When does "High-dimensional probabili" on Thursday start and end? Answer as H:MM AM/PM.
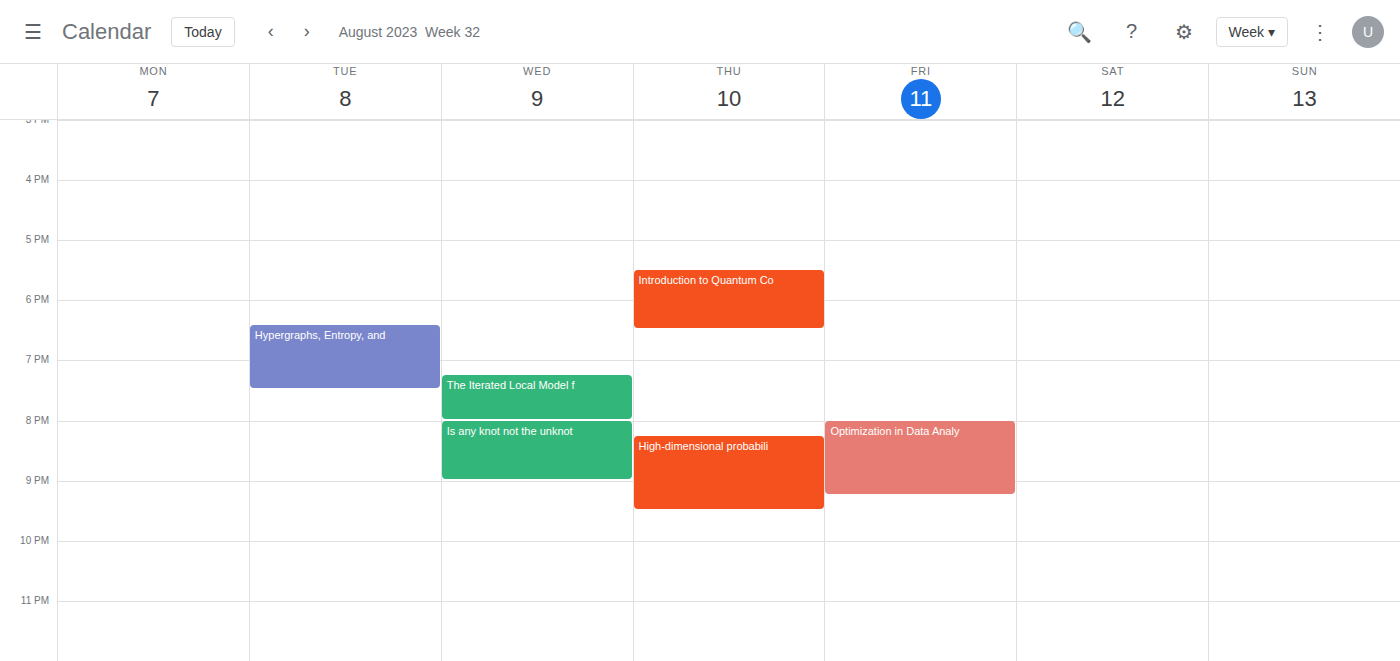
8:15 PM to 9:30 PM